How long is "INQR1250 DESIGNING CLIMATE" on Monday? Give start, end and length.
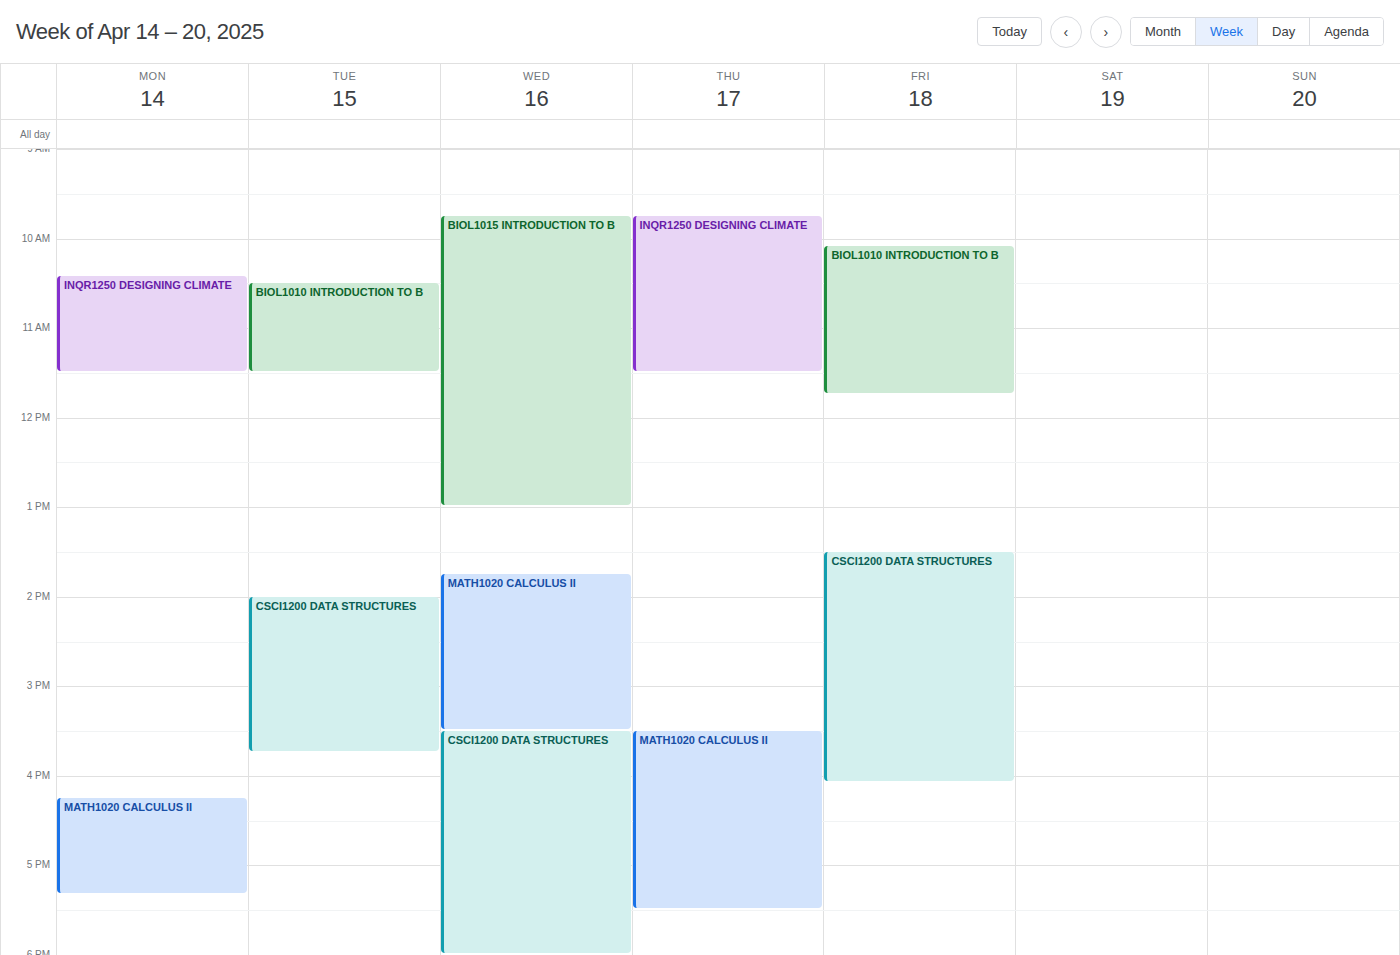
10:25 to 11:30, 1 hour 5 minutes